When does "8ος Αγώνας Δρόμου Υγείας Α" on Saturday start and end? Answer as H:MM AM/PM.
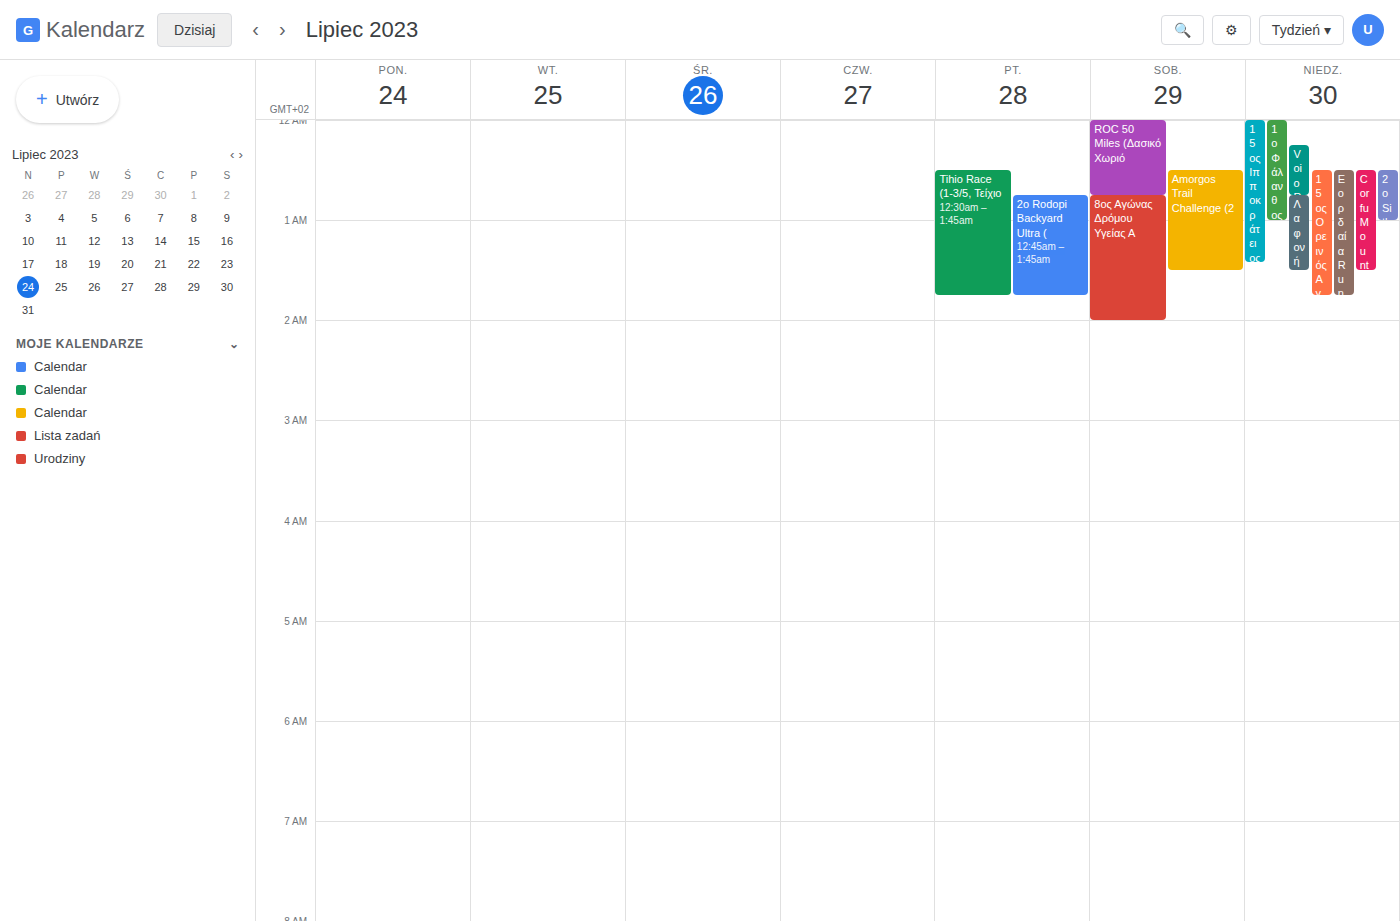
12:45 AM to 2:00 AM